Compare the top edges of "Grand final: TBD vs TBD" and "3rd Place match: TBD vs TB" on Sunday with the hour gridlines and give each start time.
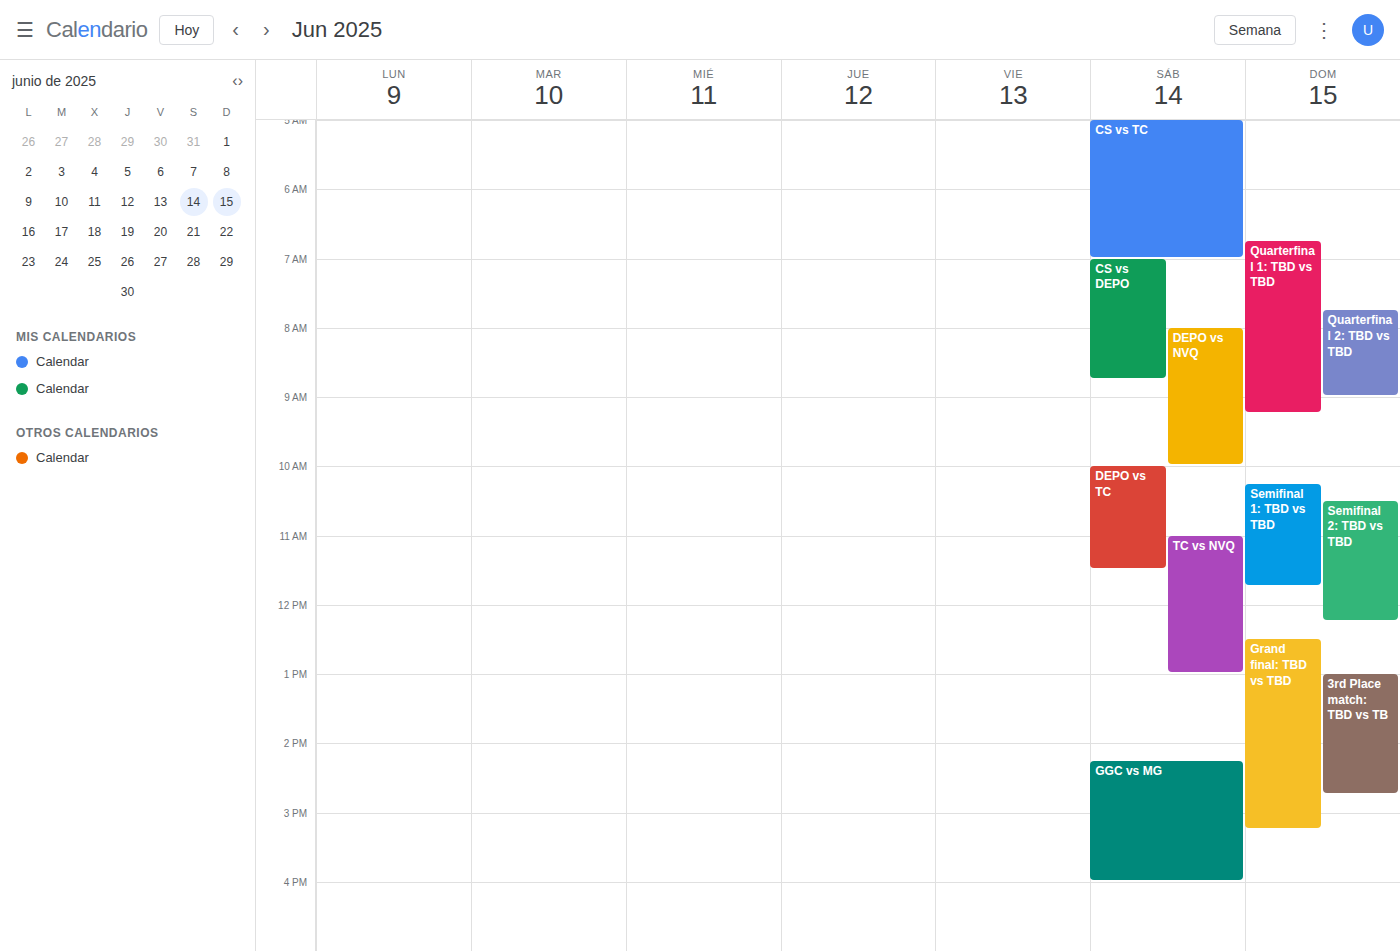
"Grand final: TBD vs TBD": 12:30, halfway between the 12:00 and 13:00 lines. "3rd Place match: TBD vs TB": 13:00, exactly on the 13:00 line.